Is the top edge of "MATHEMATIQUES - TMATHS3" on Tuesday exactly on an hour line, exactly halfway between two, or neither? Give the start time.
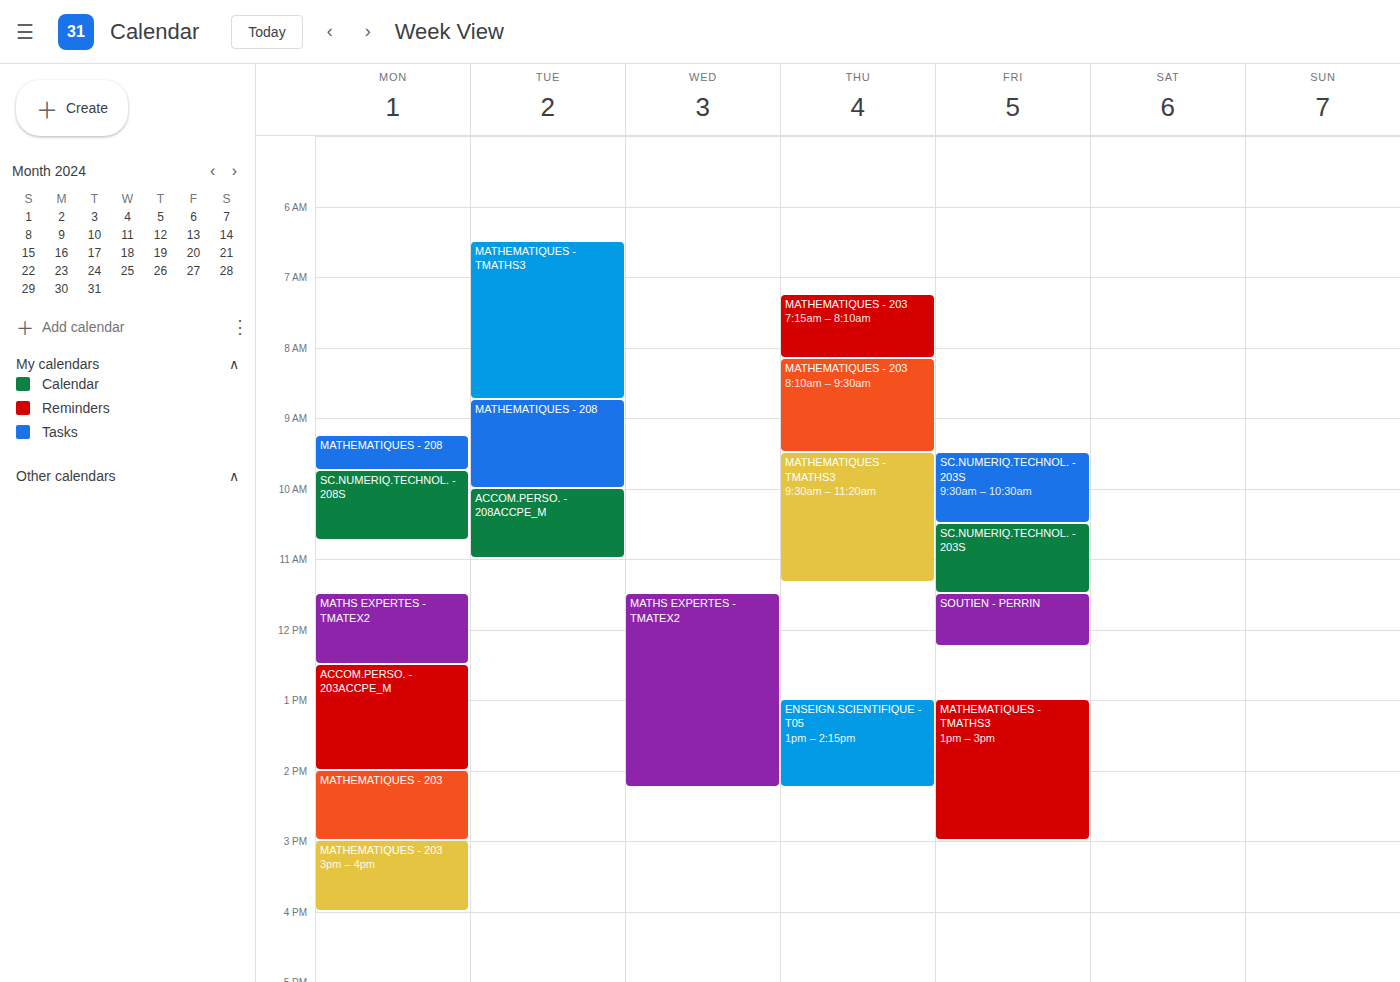
6:30 AM -- halfway between the 6 AM and 7 AM lines.